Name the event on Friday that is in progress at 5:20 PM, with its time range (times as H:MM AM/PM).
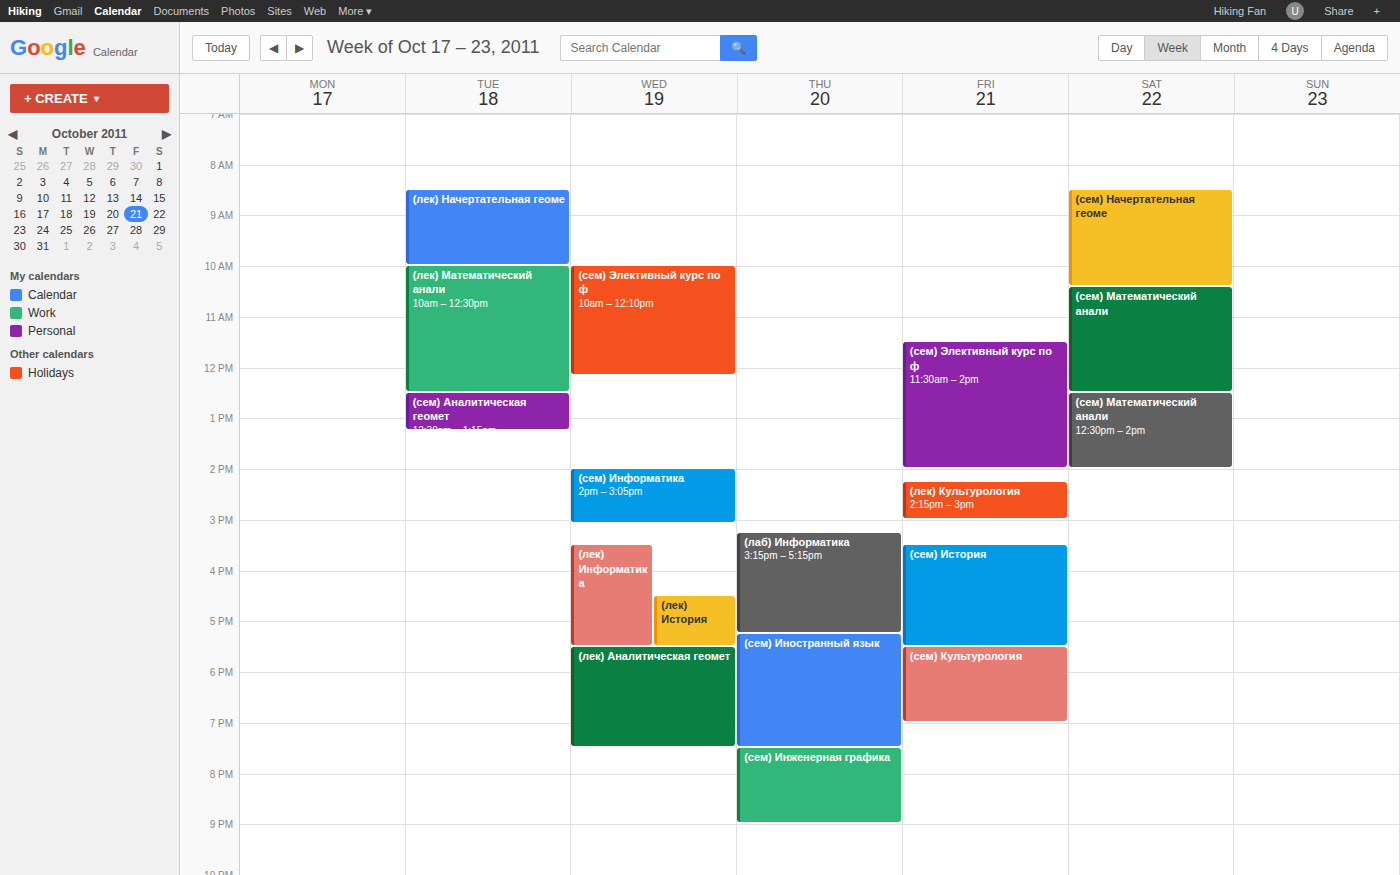
"(сем) История", 3:30 PM to 5:30 PM